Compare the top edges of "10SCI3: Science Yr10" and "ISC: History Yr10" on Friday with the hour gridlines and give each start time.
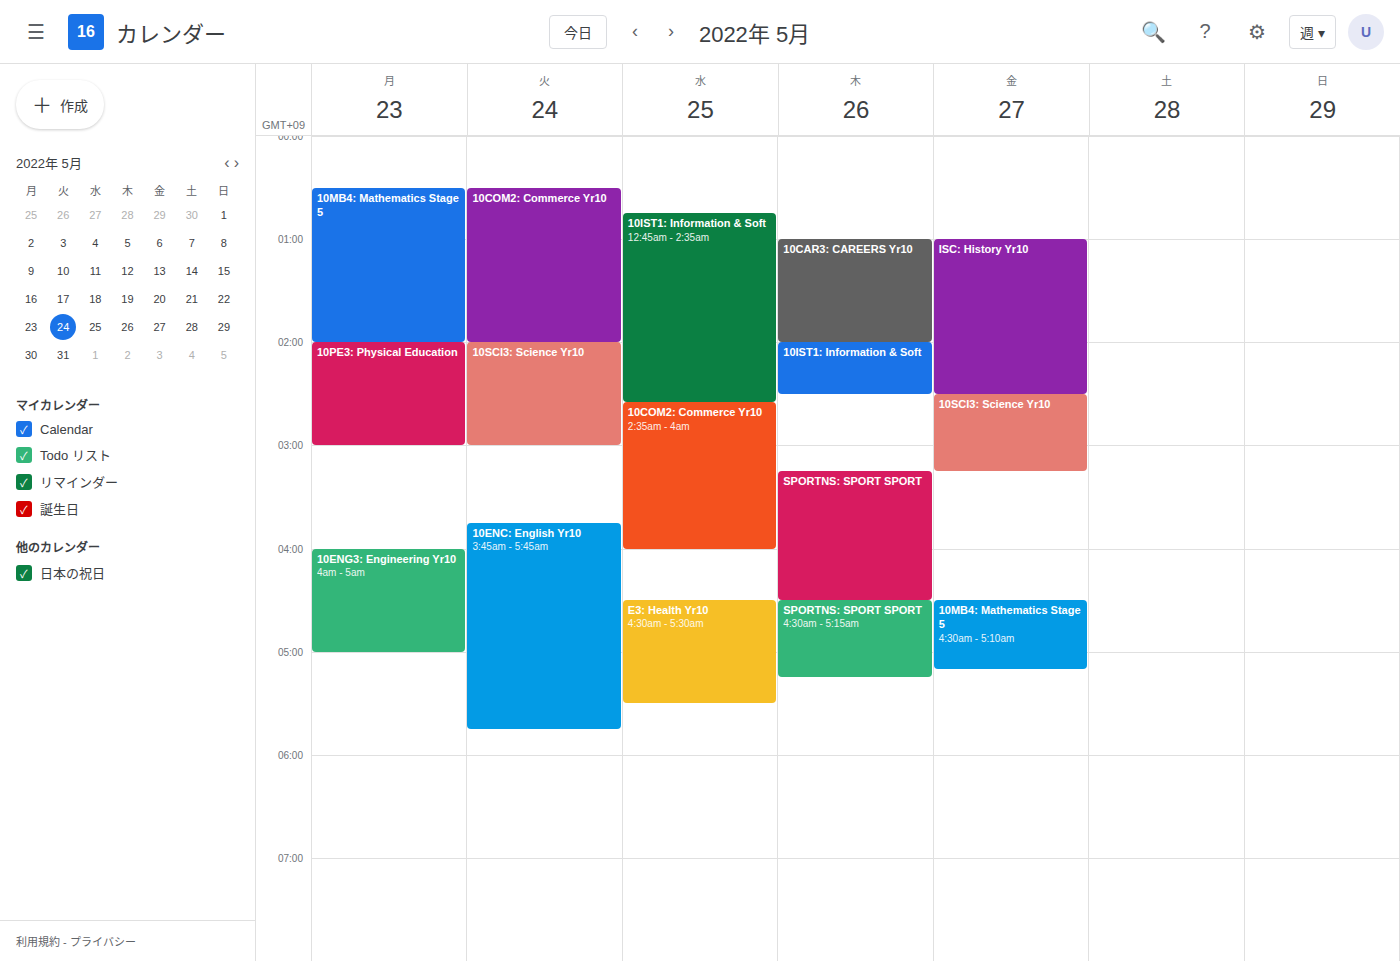
"10SCI3: Science Yr10": 2:30 AM, halfway between the 2 AM and 3 AM lines. "ISC: History Yr10": 1:00 AM, exactly on the 1 AM line.